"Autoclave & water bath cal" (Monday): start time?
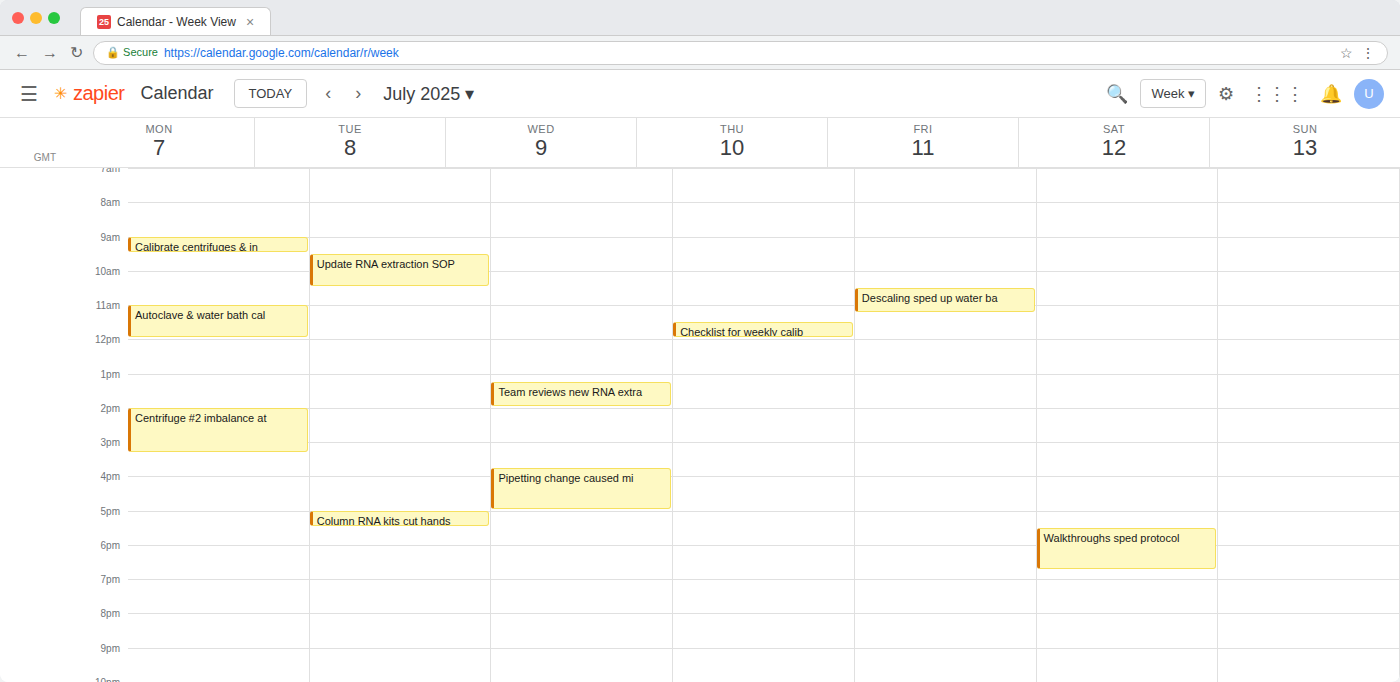
11:00 AM